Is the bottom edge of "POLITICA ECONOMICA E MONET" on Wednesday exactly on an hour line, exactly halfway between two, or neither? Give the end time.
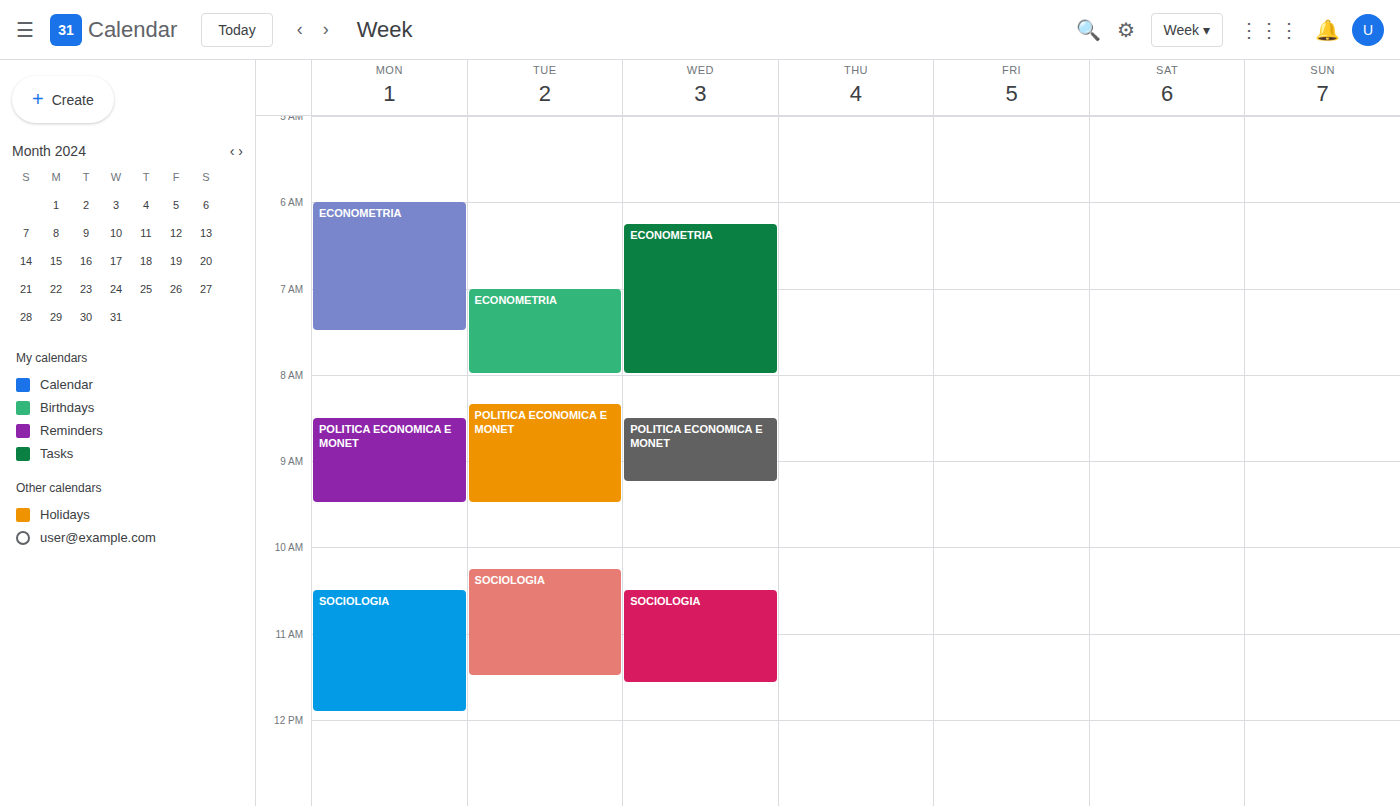
9:15 AM -- neither: a quarter of the way from the 9 AM line to the 10 AM line.